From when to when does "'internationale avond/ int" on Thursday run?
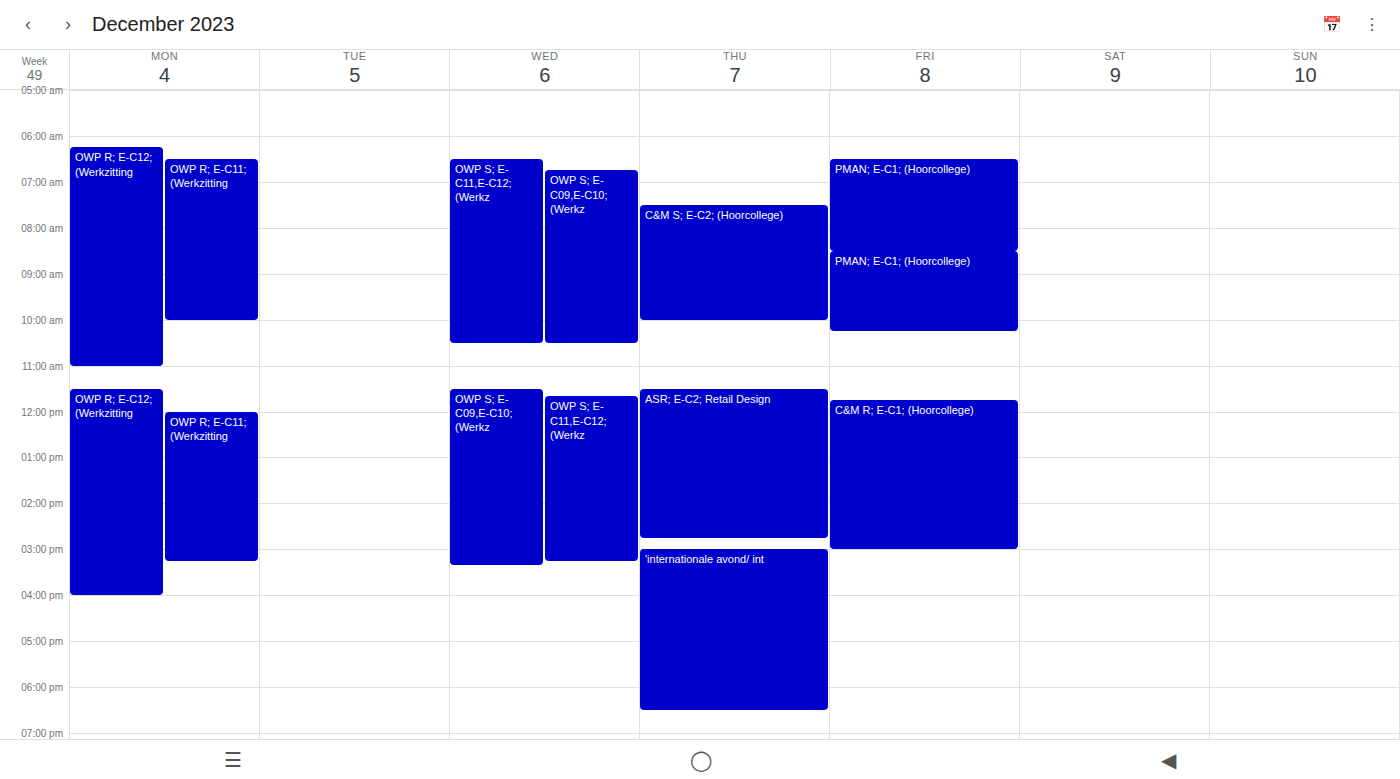
15:00 to 18:30